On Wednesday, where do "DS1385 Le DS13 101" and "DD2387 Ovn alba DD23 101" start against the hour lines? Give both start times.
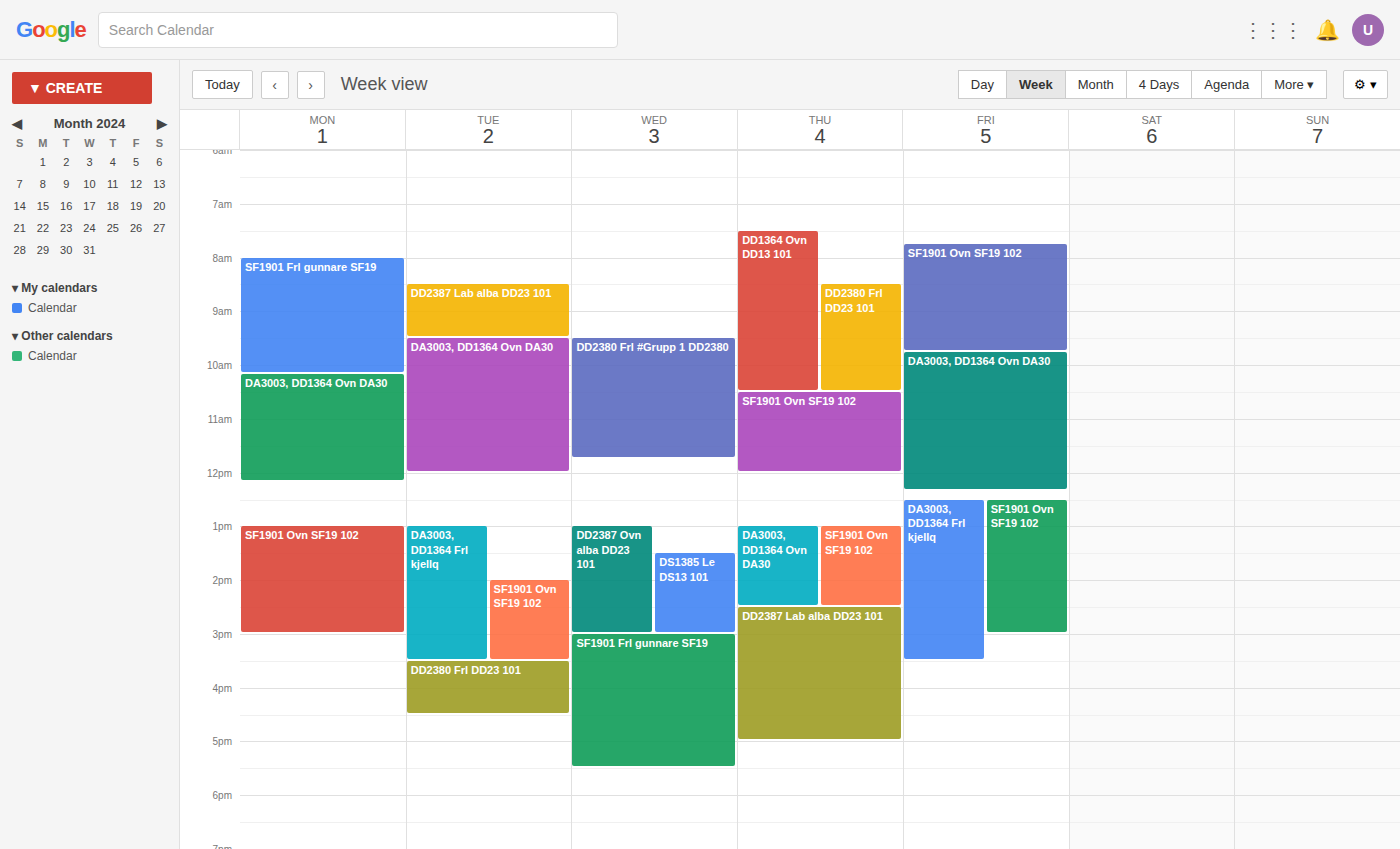
"DS1385 Le DS13 101": 1:30 PM, halfway between the 1 PM and 2 PM lines. "DD2387 Ovn alba DD23 101": 1:00 PM, exactly on the 1 PM line.